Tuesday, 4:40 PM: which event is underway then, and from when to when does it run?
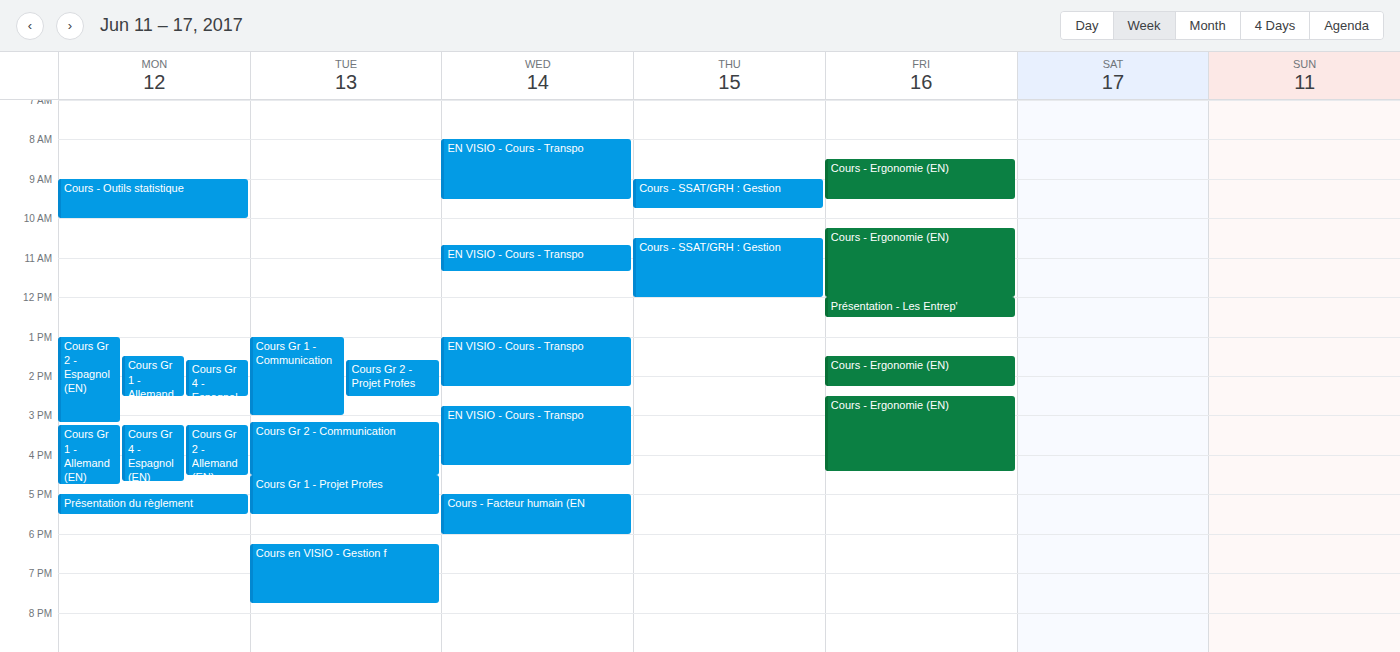
"Cours Gr 1 - Projet Profes", 4:30 PM to 5:30 PM